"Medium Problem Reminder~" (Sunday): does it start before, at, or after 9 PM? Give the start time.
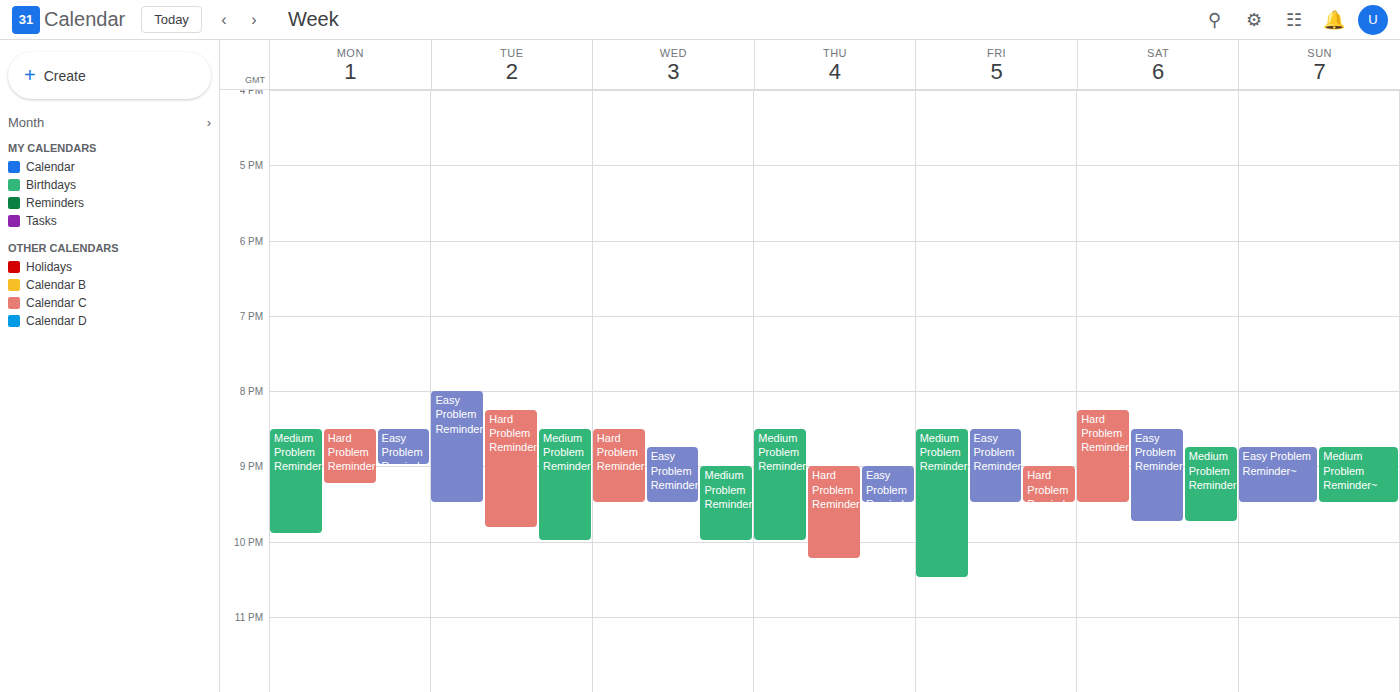
8:45 PM -- before 9 PM, 15 minutes above the 9 PM line.